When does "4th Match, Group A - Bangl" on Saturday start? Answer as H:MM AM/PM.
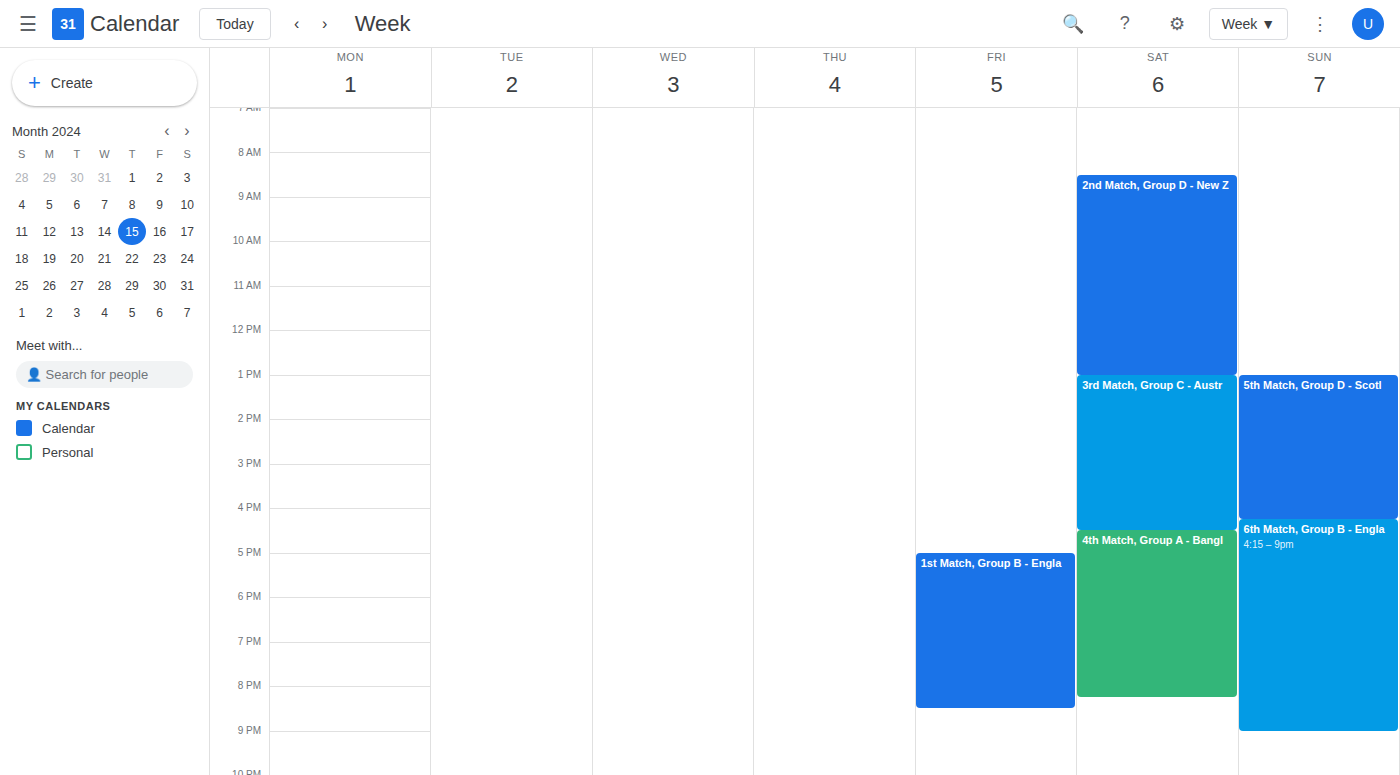
4:30 PM